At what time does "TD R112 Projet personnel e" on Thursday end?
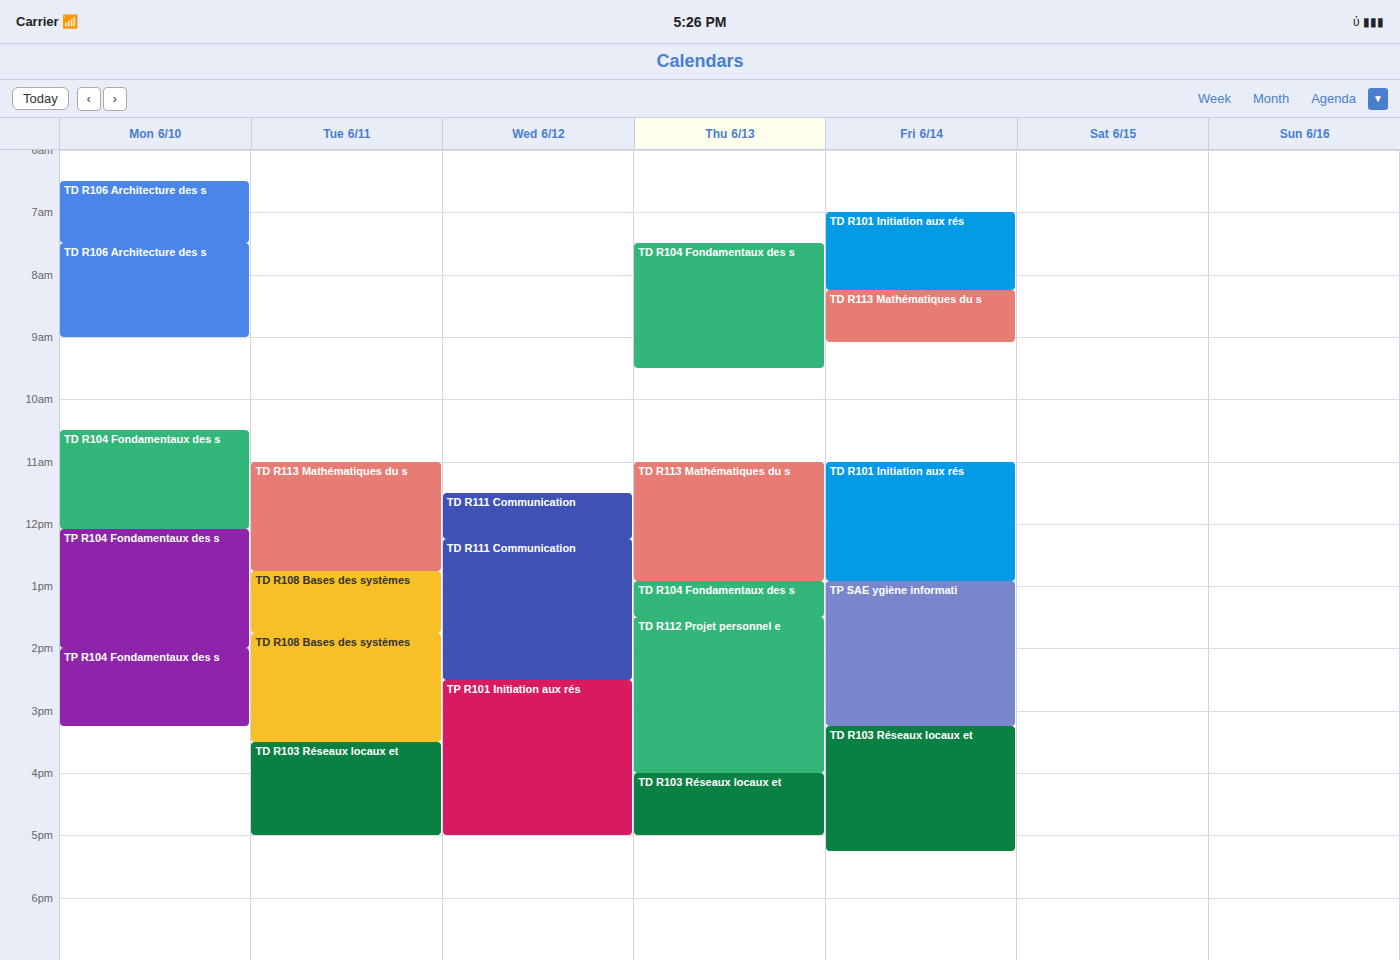
4:00 PM